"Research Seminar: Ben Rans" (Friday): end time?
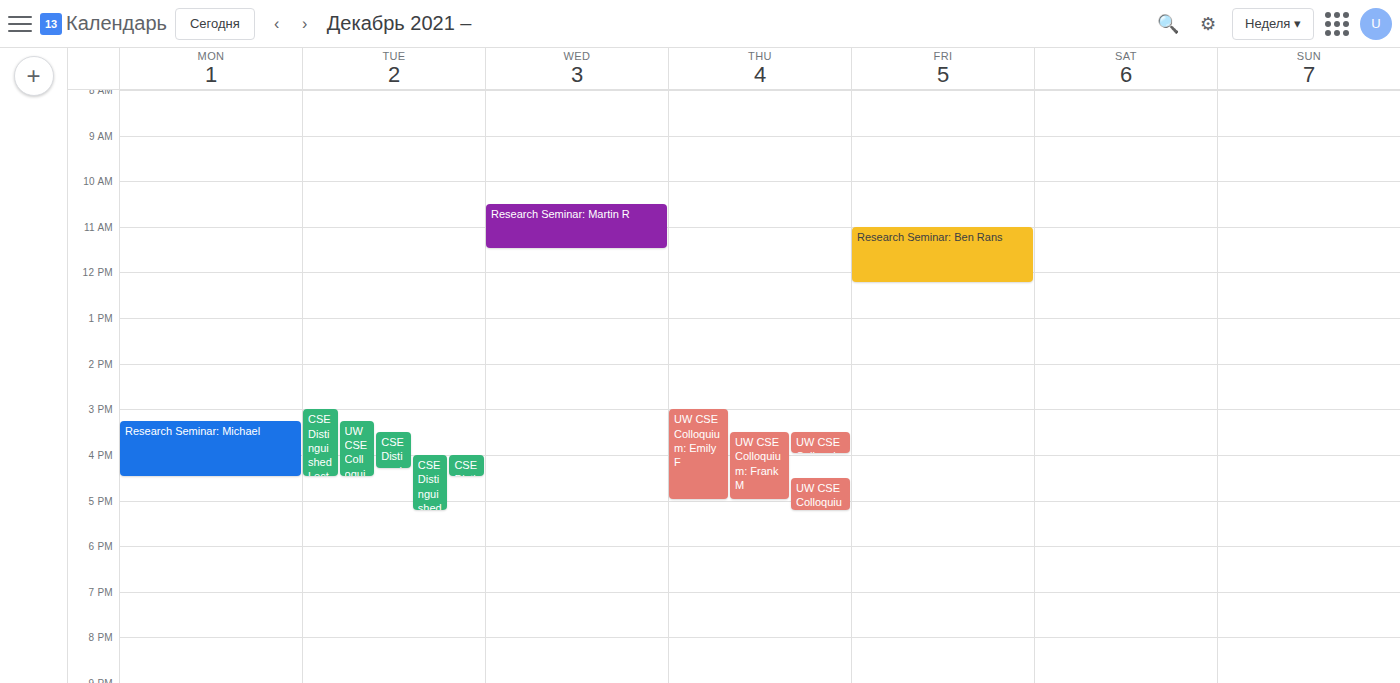
12:15 PM